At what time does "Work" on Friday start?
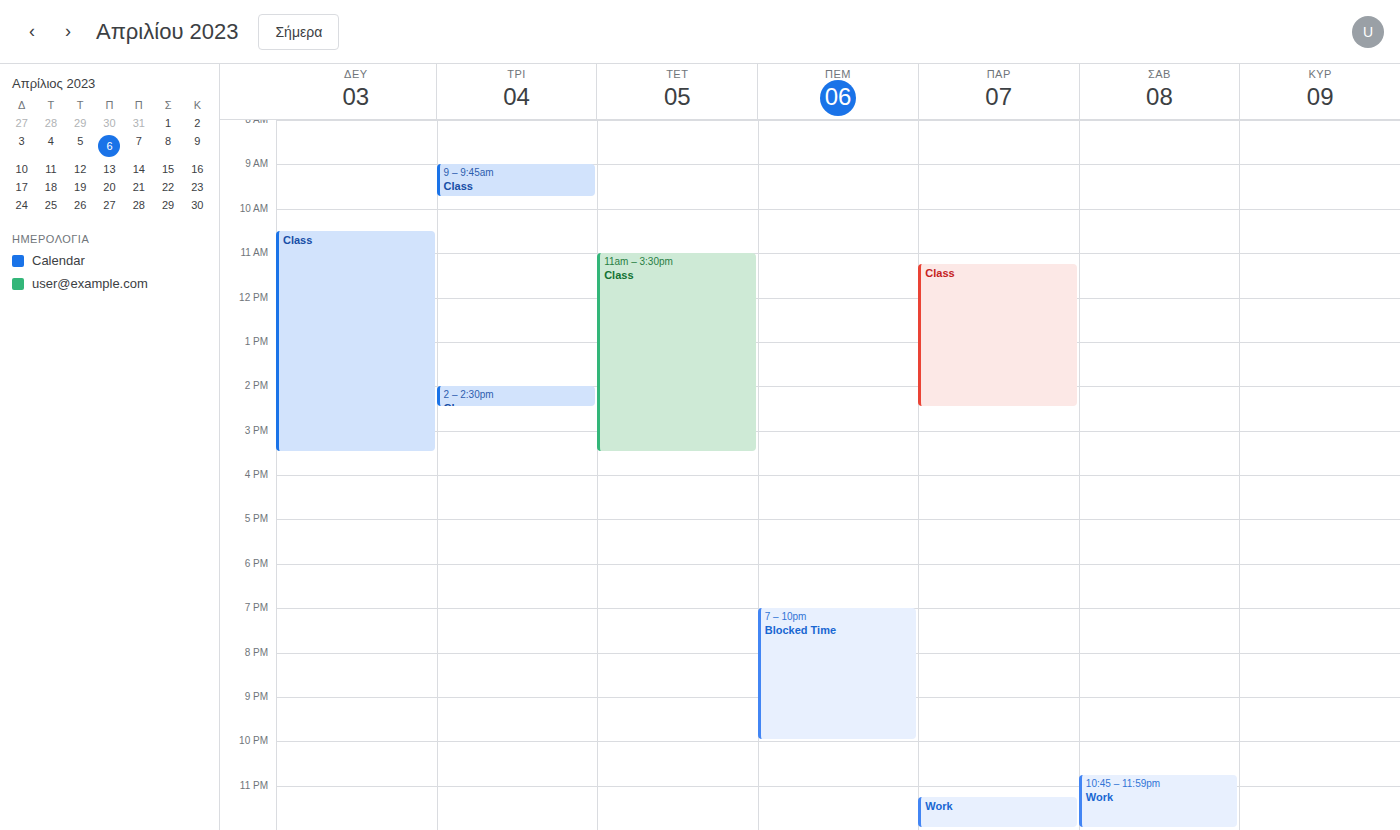
11:15 PM